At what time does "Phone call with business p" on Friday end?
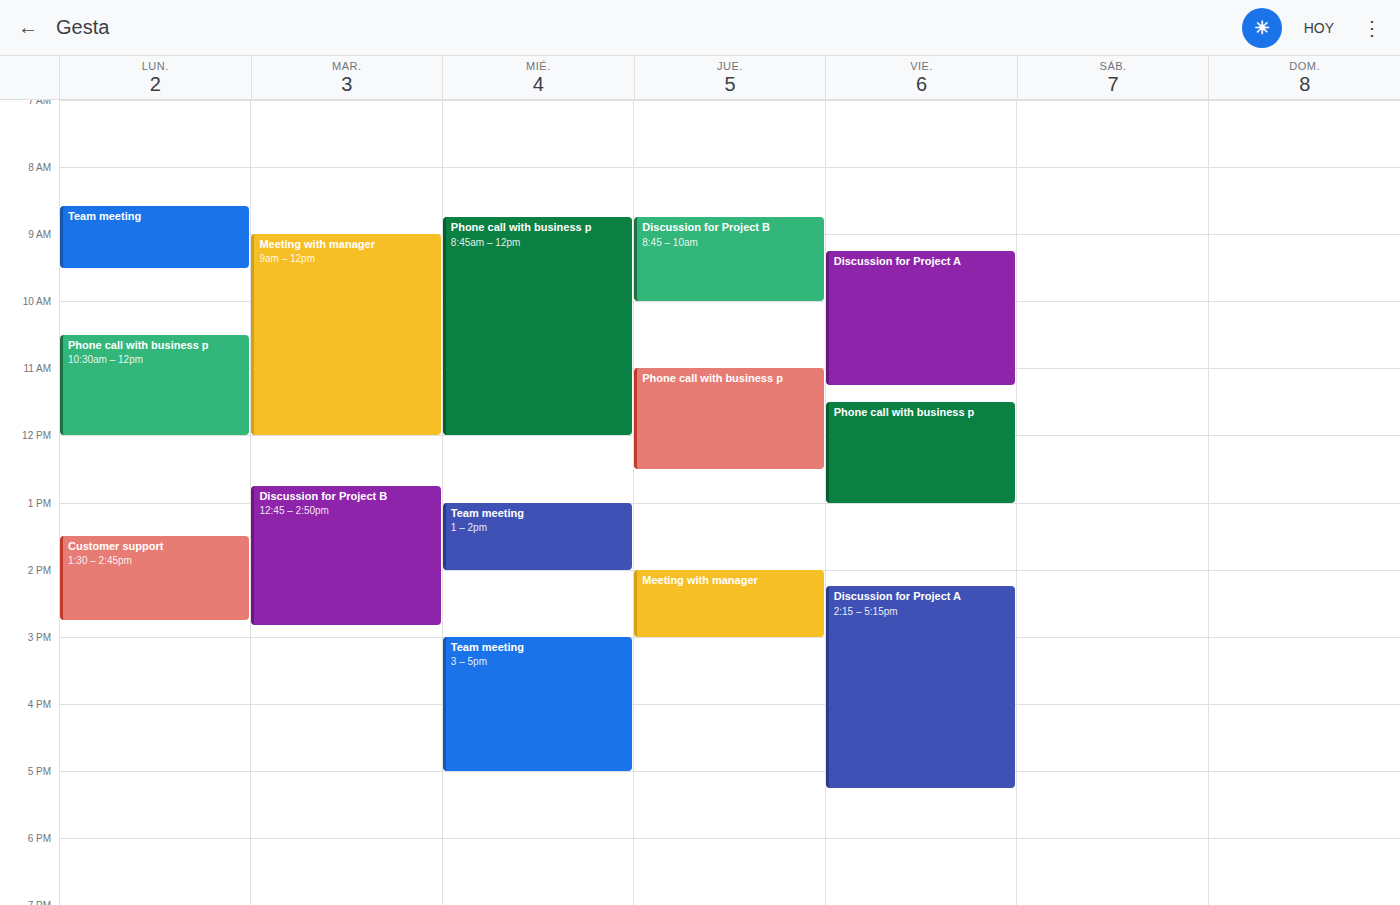
1:00 PM